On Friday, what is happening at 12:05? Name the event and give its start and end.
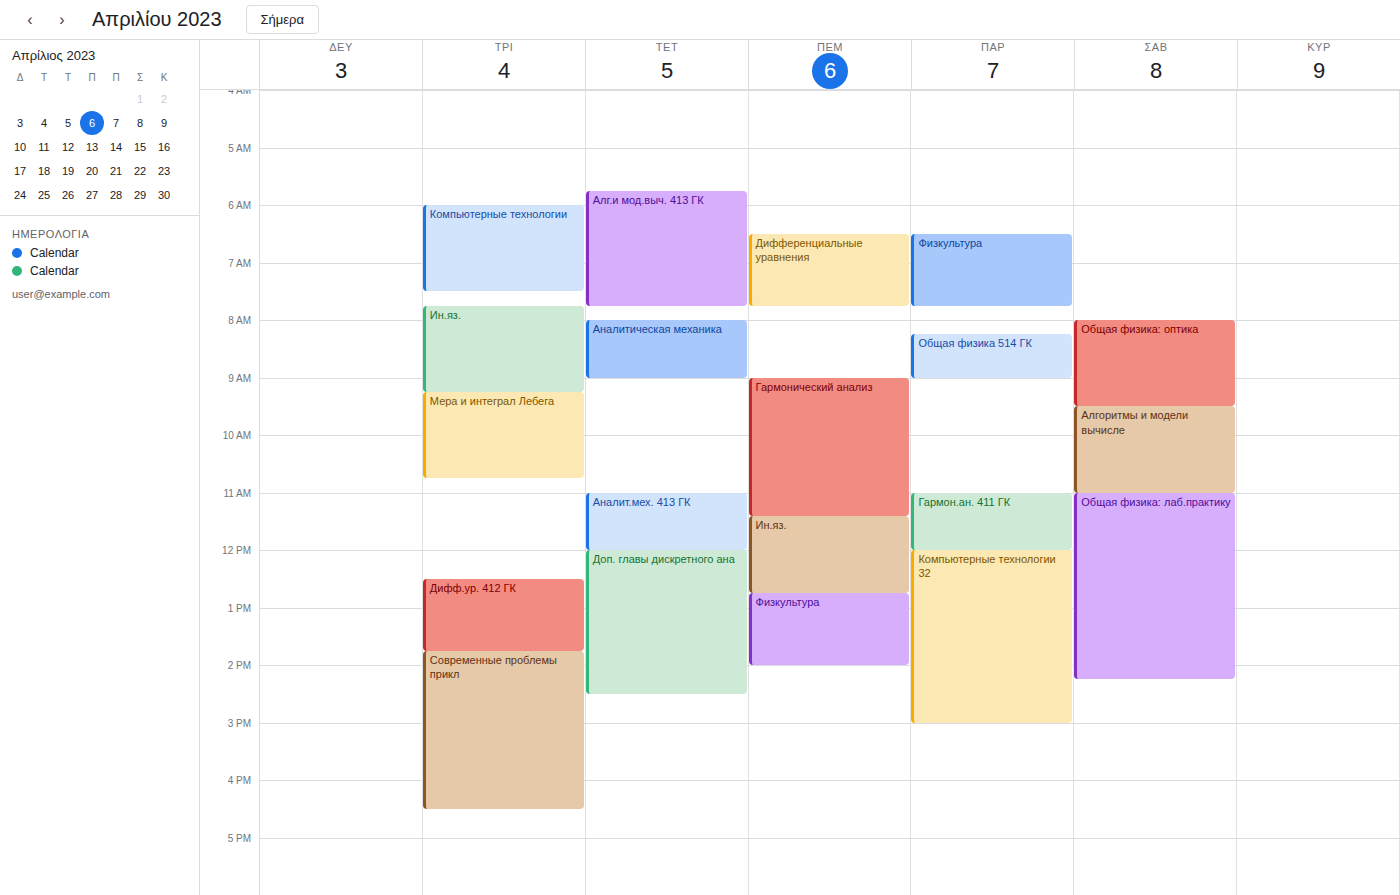
"Компьютерные технологии 32", 12:00 to 15:00